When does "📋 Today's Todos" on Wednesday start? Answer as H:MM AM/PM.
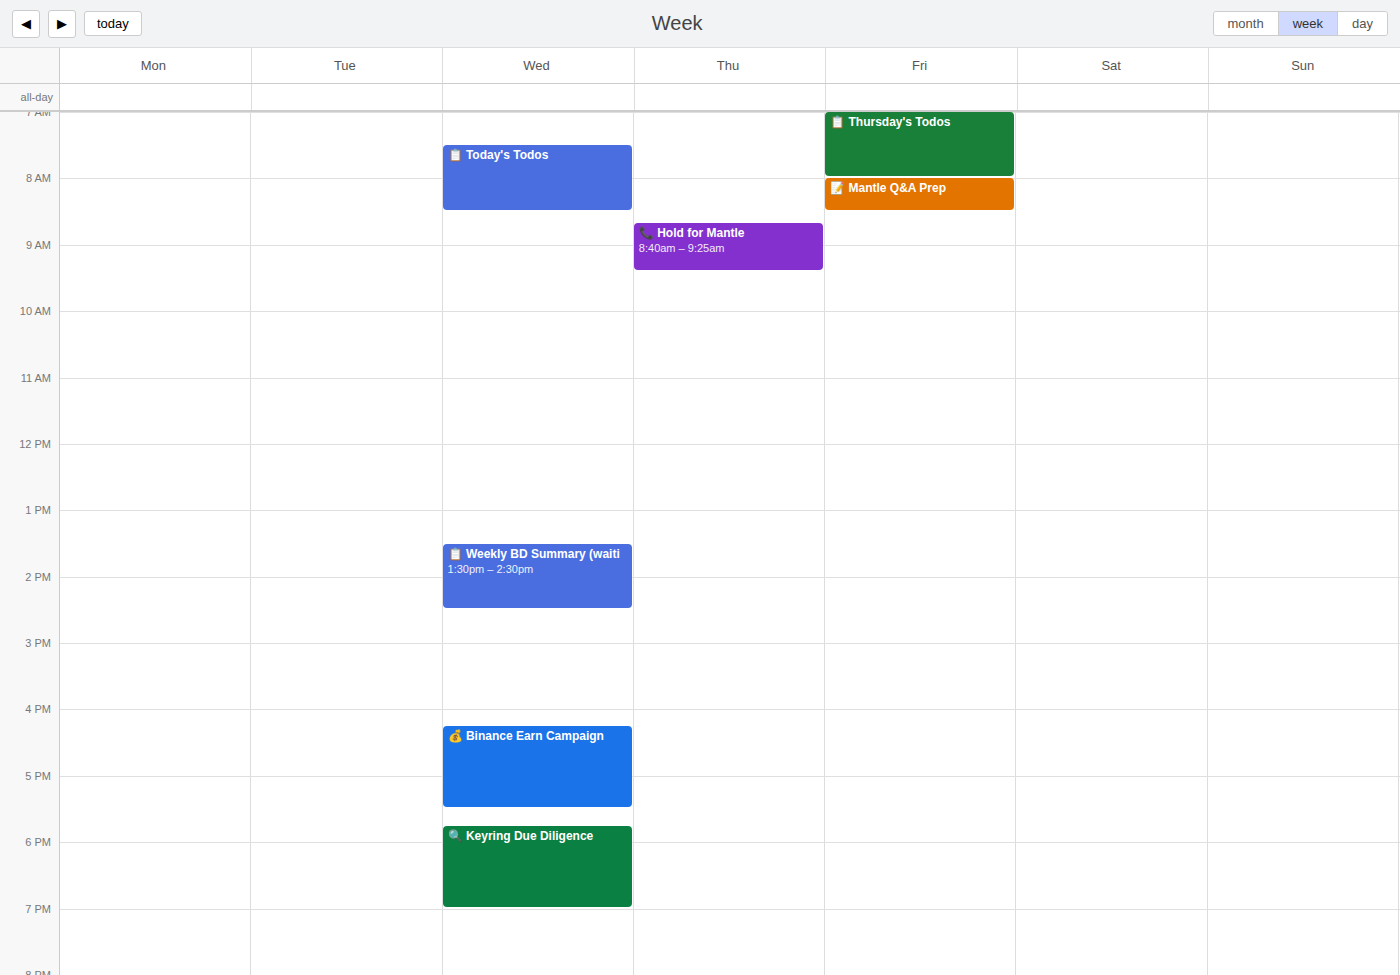
7:30 AM